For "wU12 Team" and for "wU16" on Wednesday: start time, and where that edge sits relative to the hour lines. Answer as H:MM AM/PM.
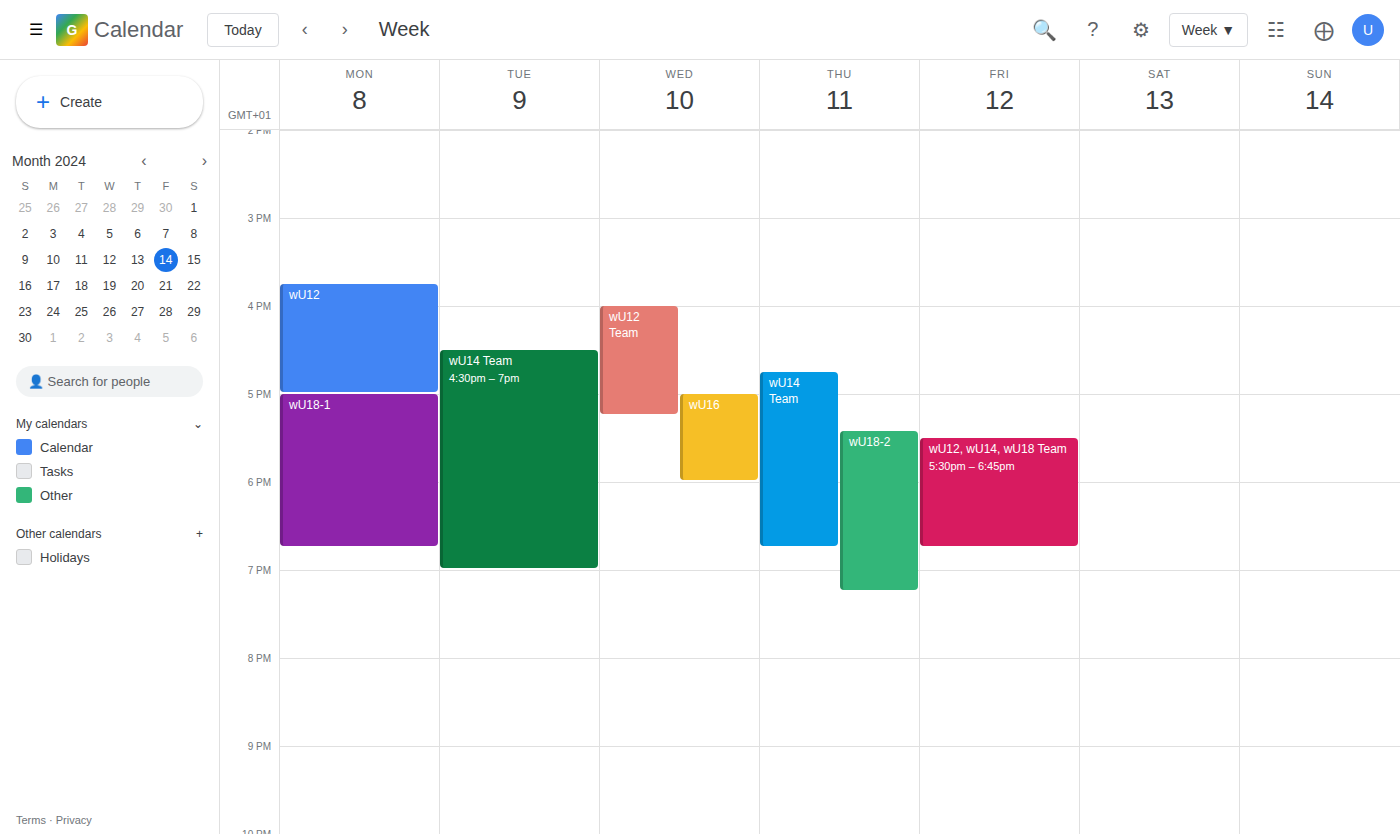
"wU12 Team": 4:00 PM, exactly on the 4 PM line. "wU16": 5:00 PM, exactly on the 5 PM line.